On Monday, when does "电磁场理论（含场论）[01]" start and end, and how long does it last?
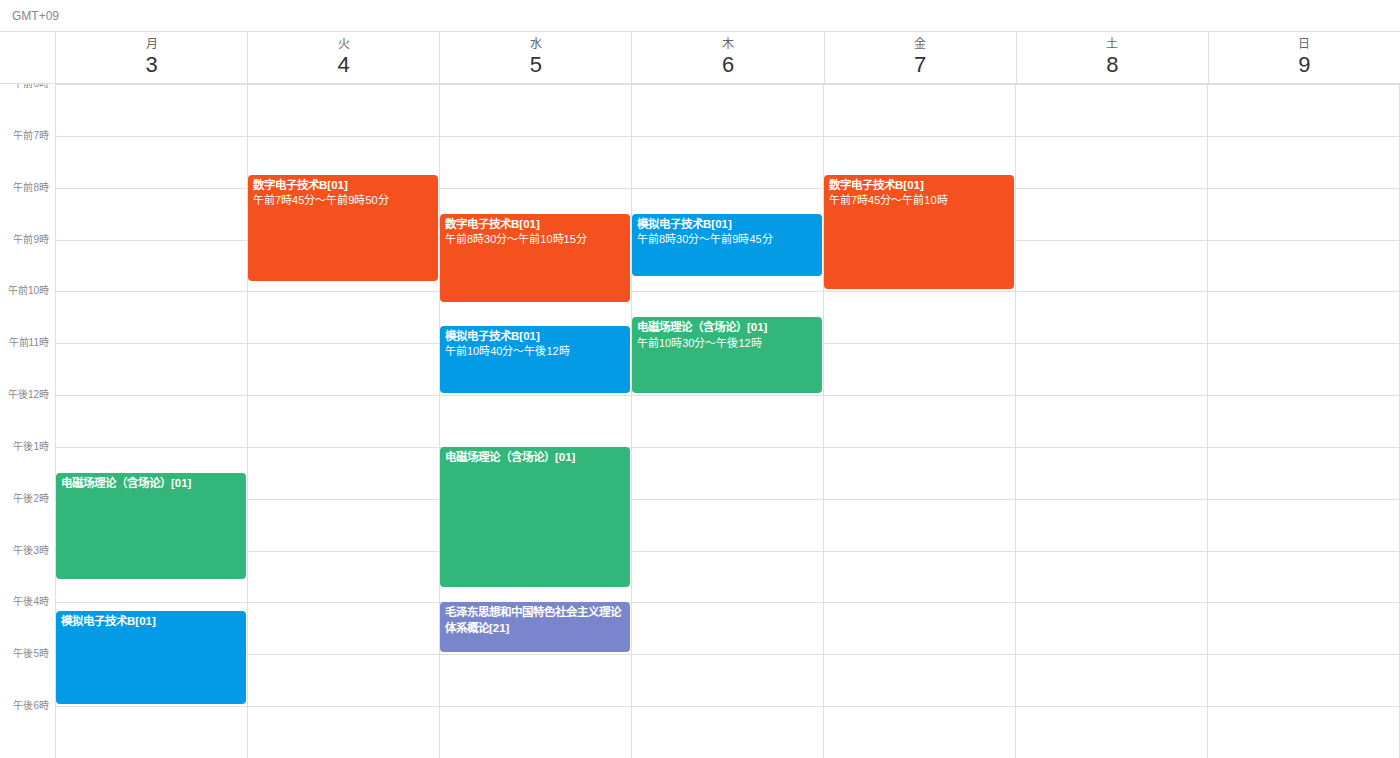
1:30 PM to 3:35 PM, 2 hours 5 minutes